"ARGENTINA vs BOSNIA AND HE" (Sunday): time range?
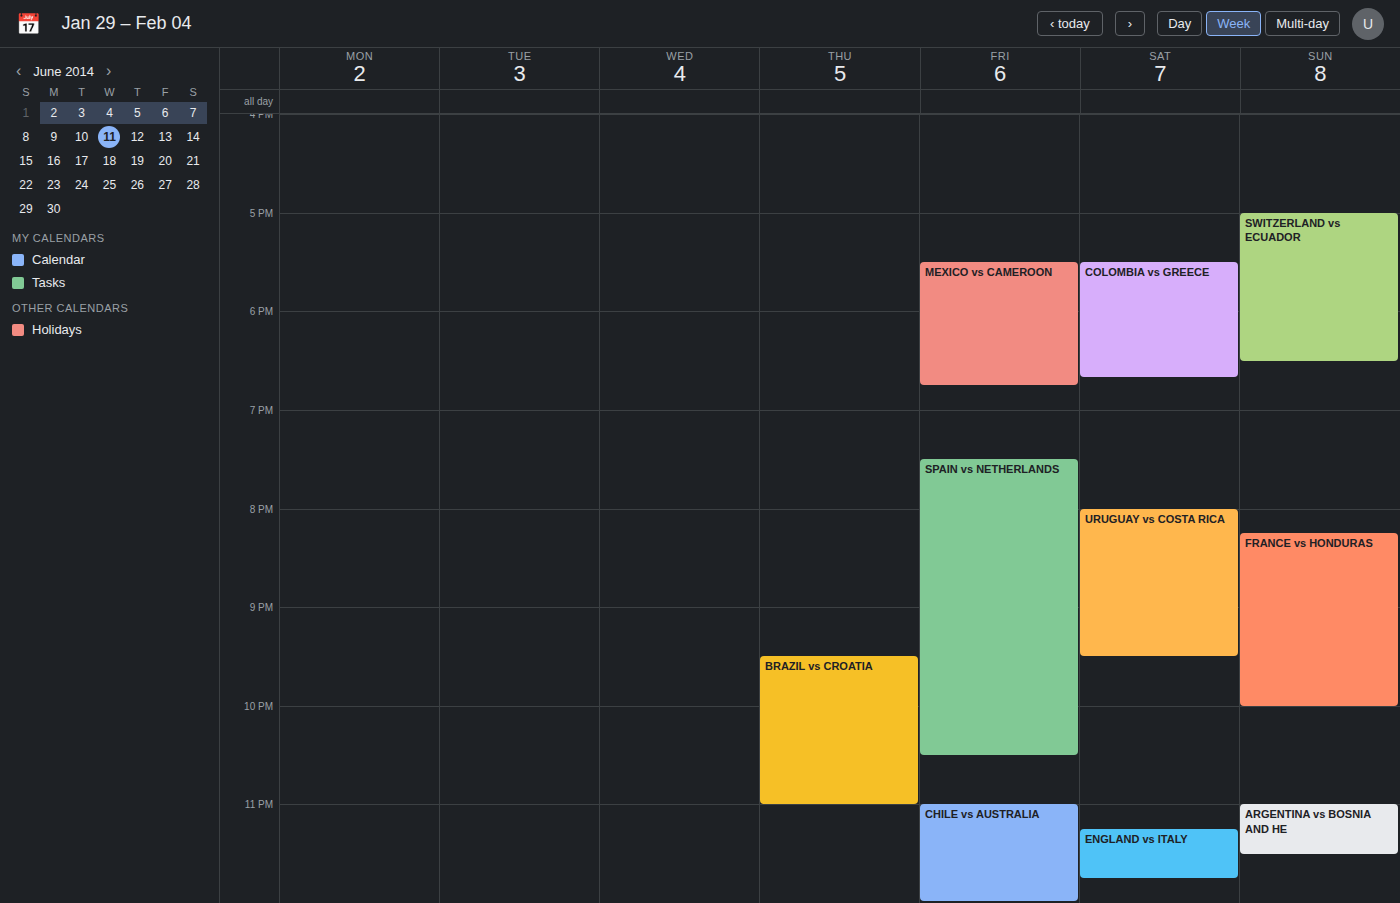
11:00 PM to 11:30 PM